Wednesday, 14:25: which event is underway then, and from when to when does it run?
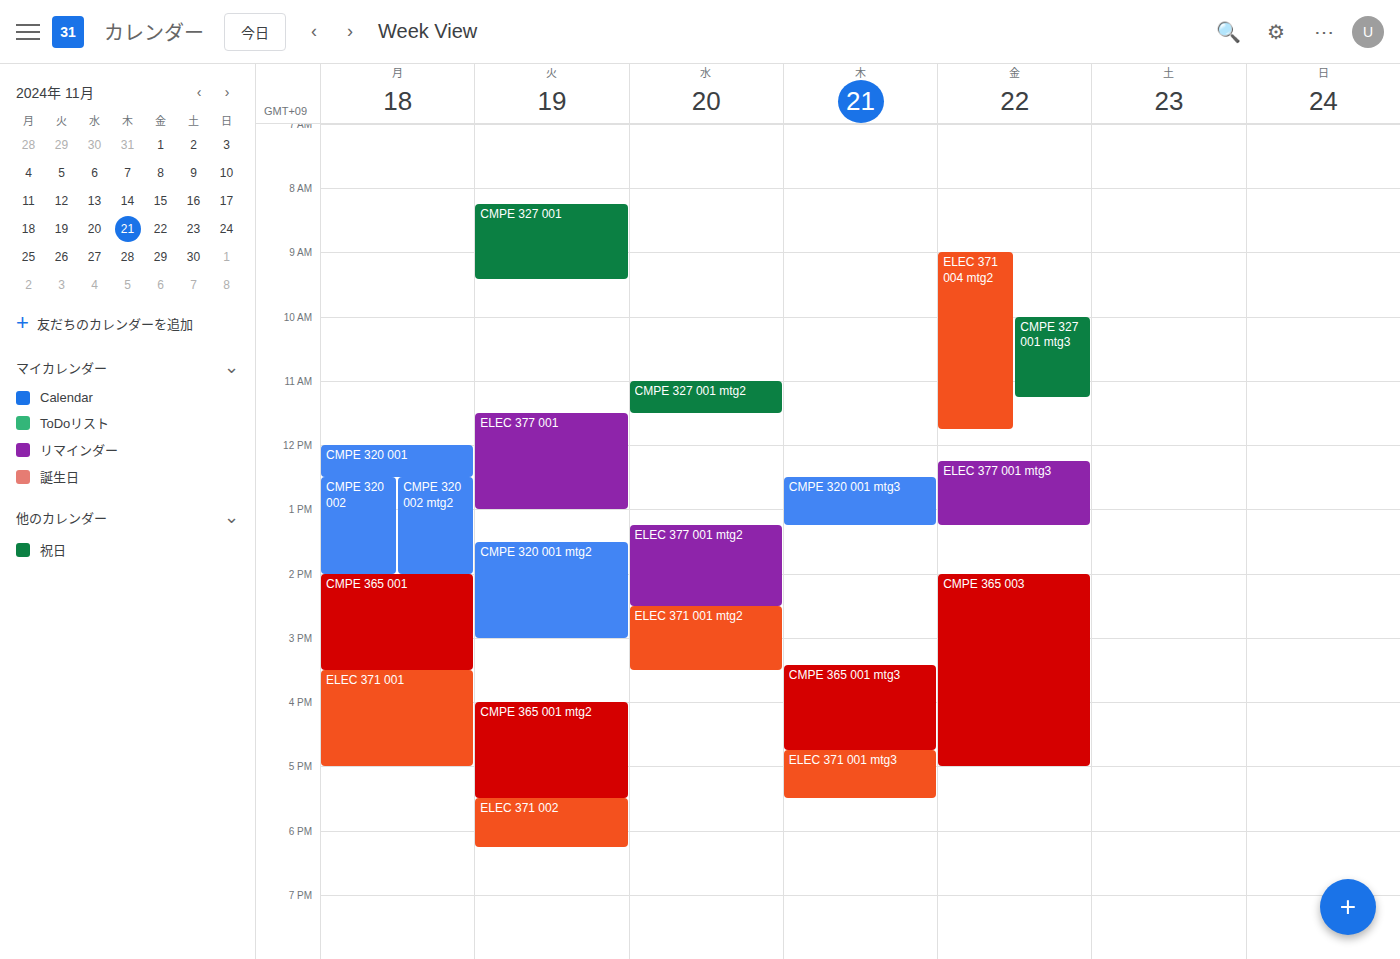
"ELEC 377 001 mtg2", 13:15 to 14:30